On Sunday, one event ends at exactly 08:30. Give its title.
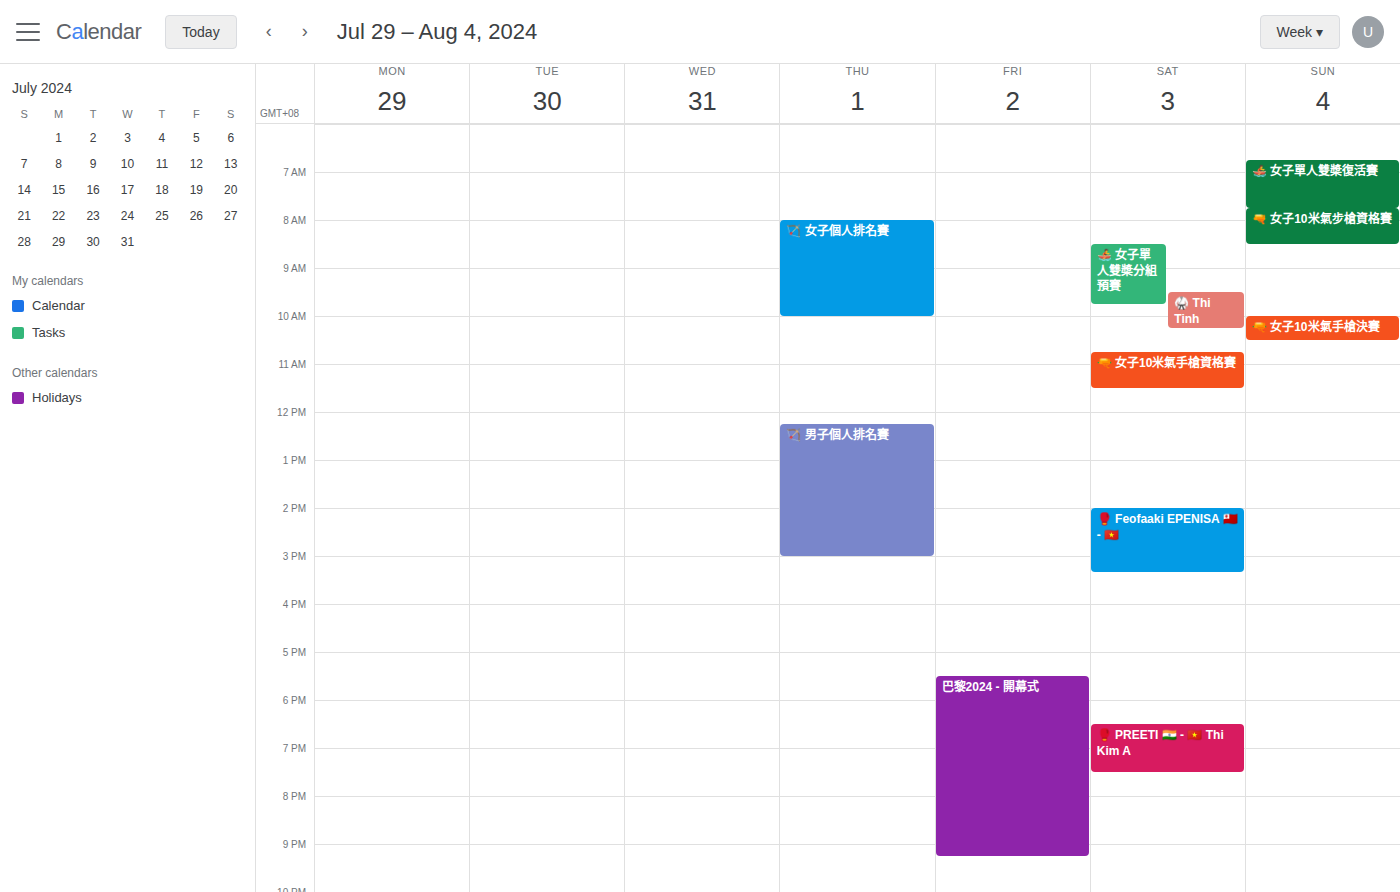
"🔫 女子10米氣步槍資格賽"